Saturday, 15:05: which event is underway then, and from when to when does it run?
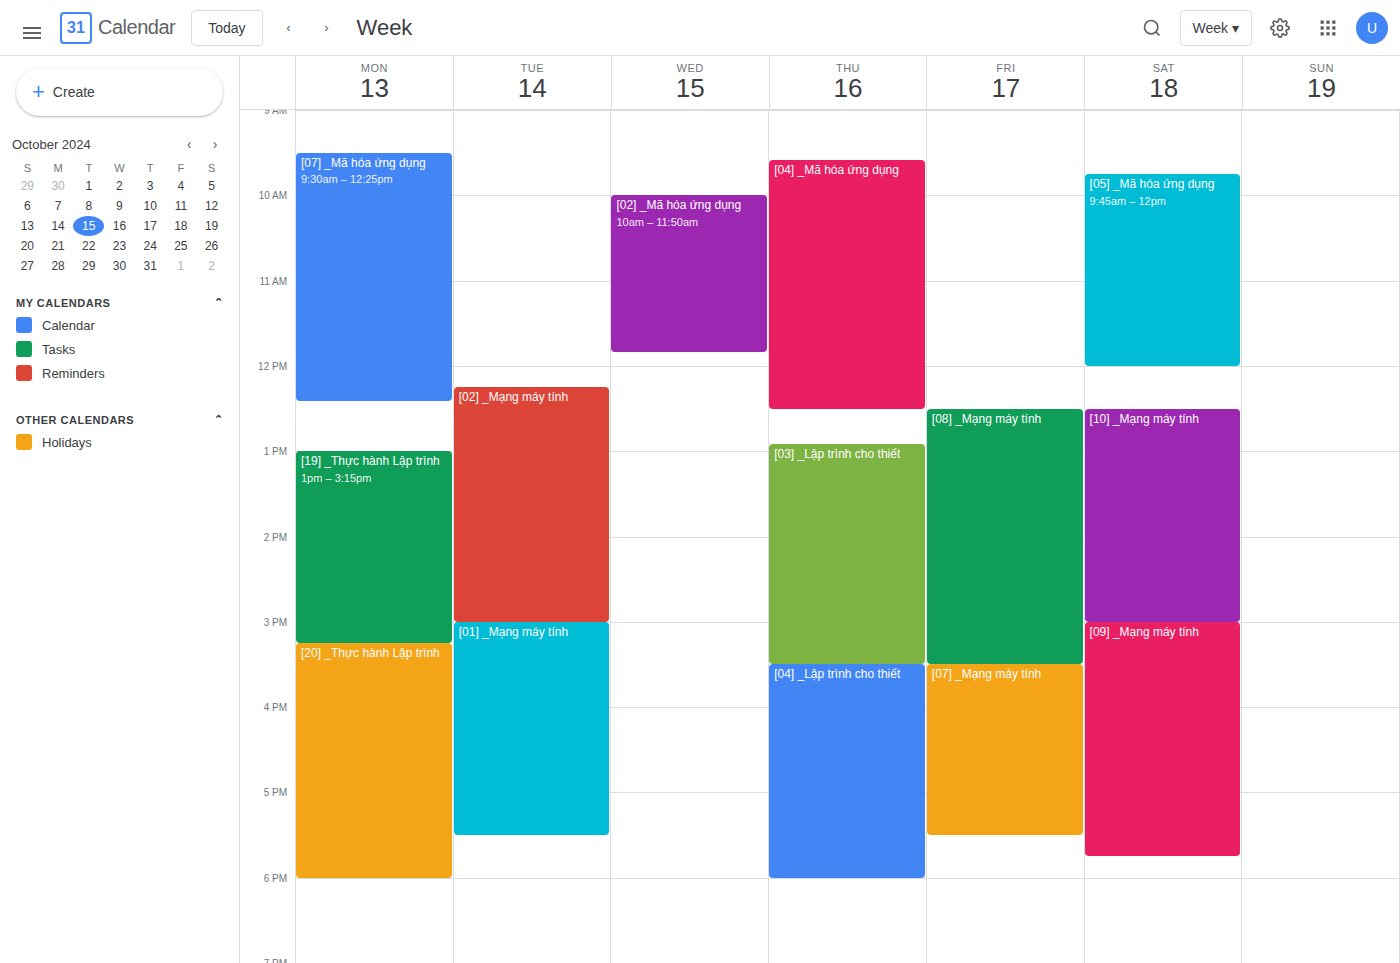
"[09] _Mạng máy tính", 15:00 to 17:45